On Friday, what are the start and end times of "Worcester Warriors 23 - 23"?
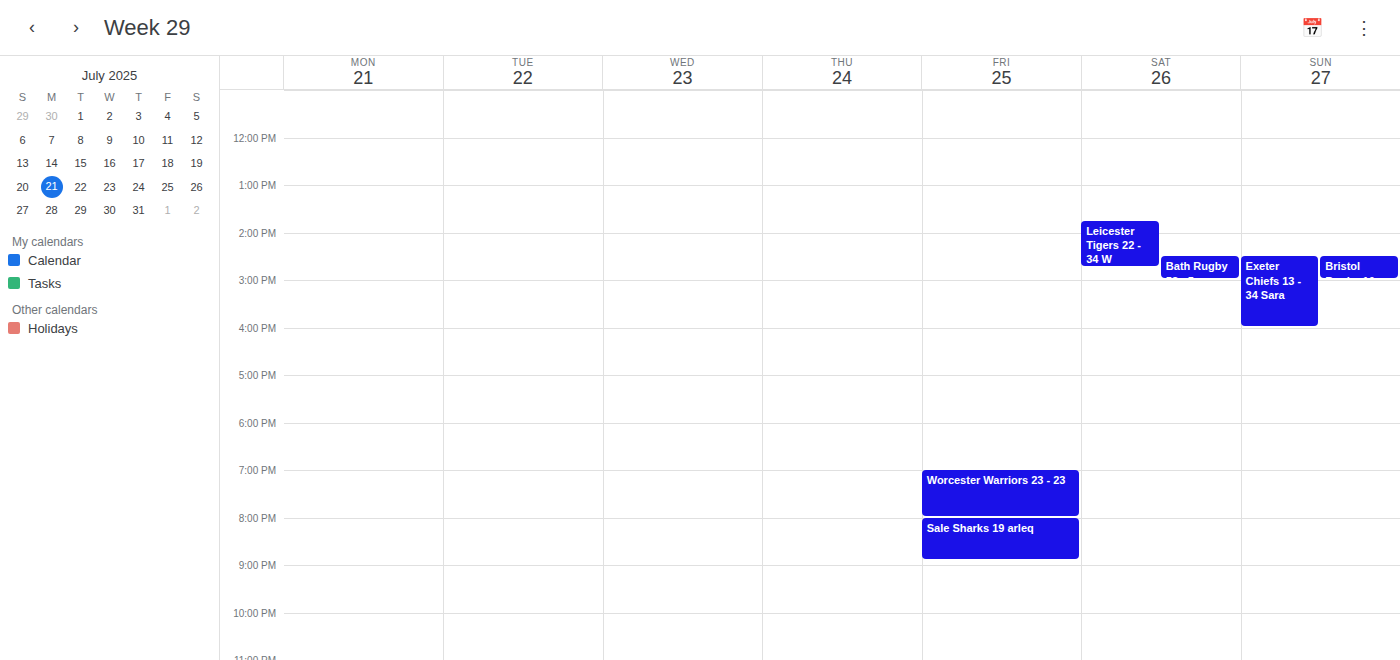
19:00 to 20:00